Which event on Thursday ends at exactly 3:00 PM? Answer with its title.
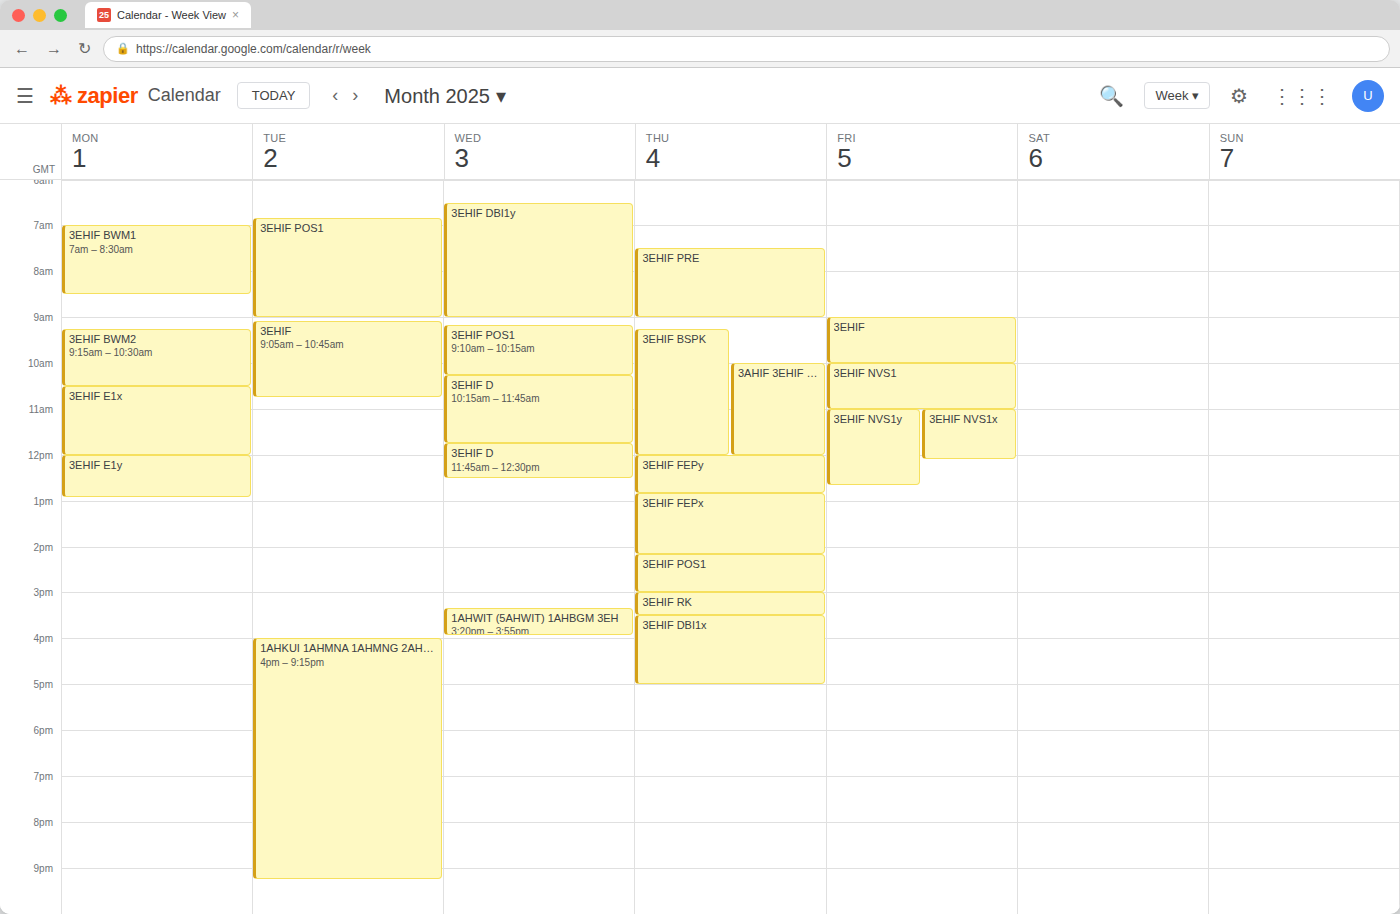
"3EHIF POS1"